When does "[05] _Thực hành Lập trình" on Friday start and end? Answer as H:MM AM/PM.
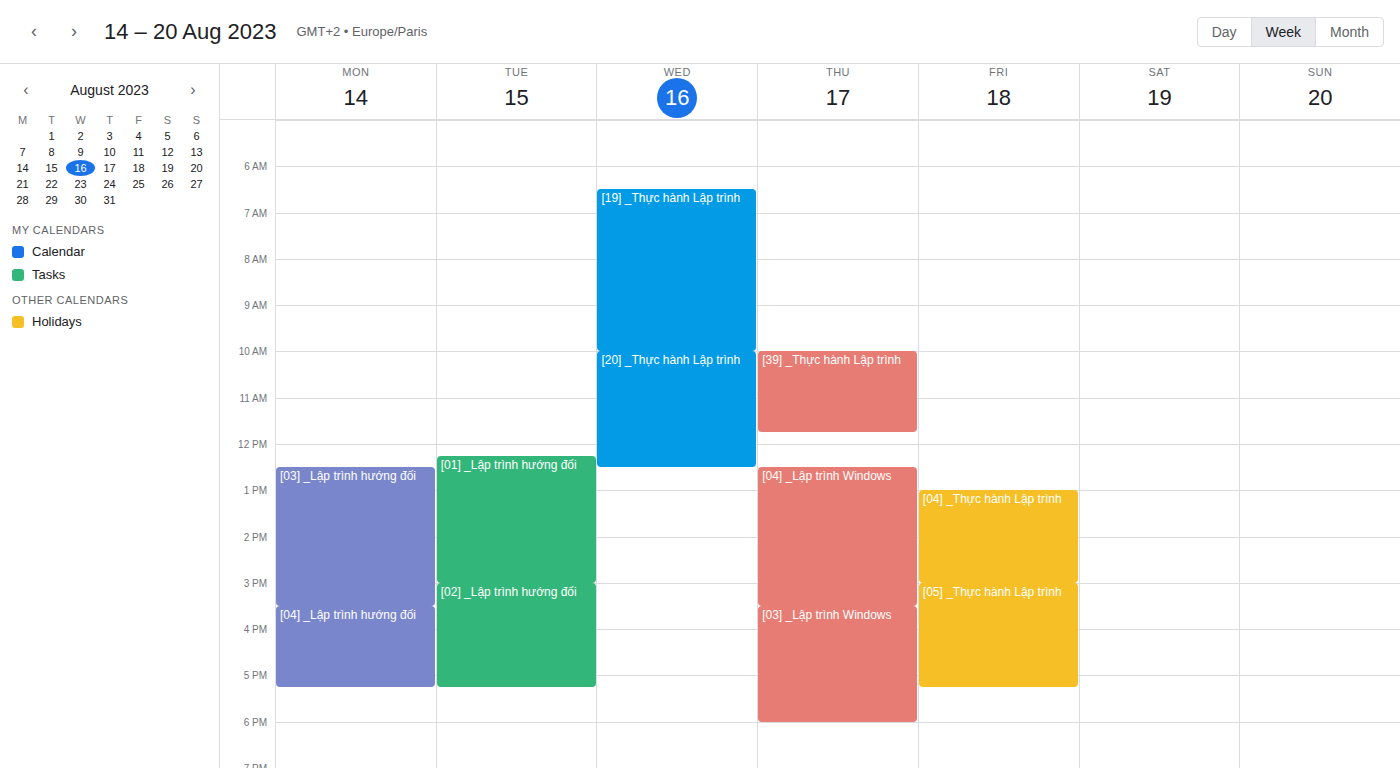
3:00 PM to 5:15 PM